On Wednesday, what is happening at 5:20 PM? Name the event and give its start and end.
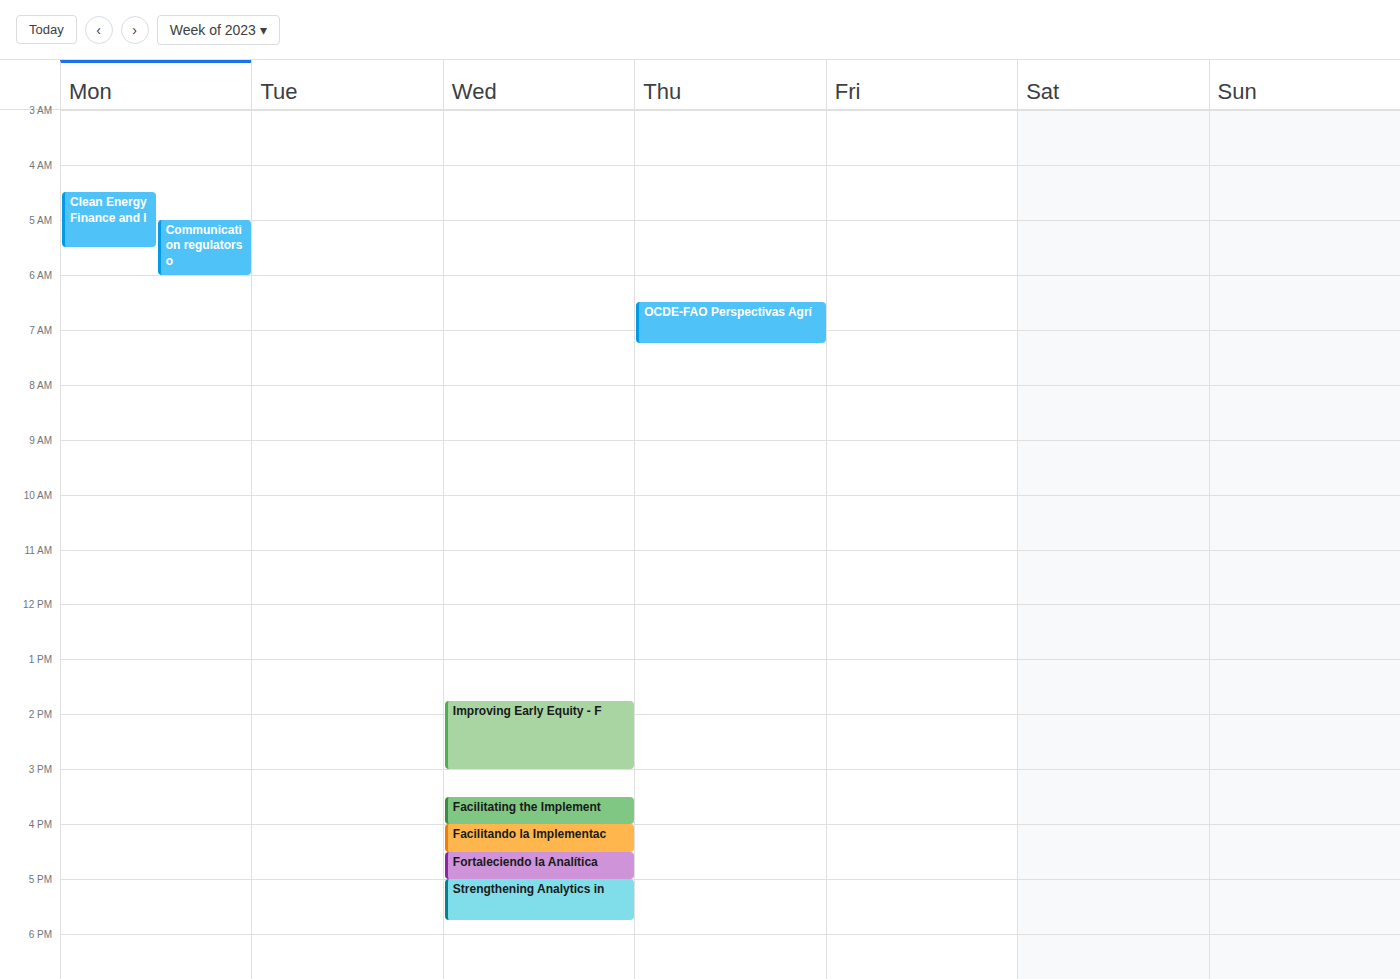
"Strengthening Analytics in", 5:00 PM to 5:45 PM